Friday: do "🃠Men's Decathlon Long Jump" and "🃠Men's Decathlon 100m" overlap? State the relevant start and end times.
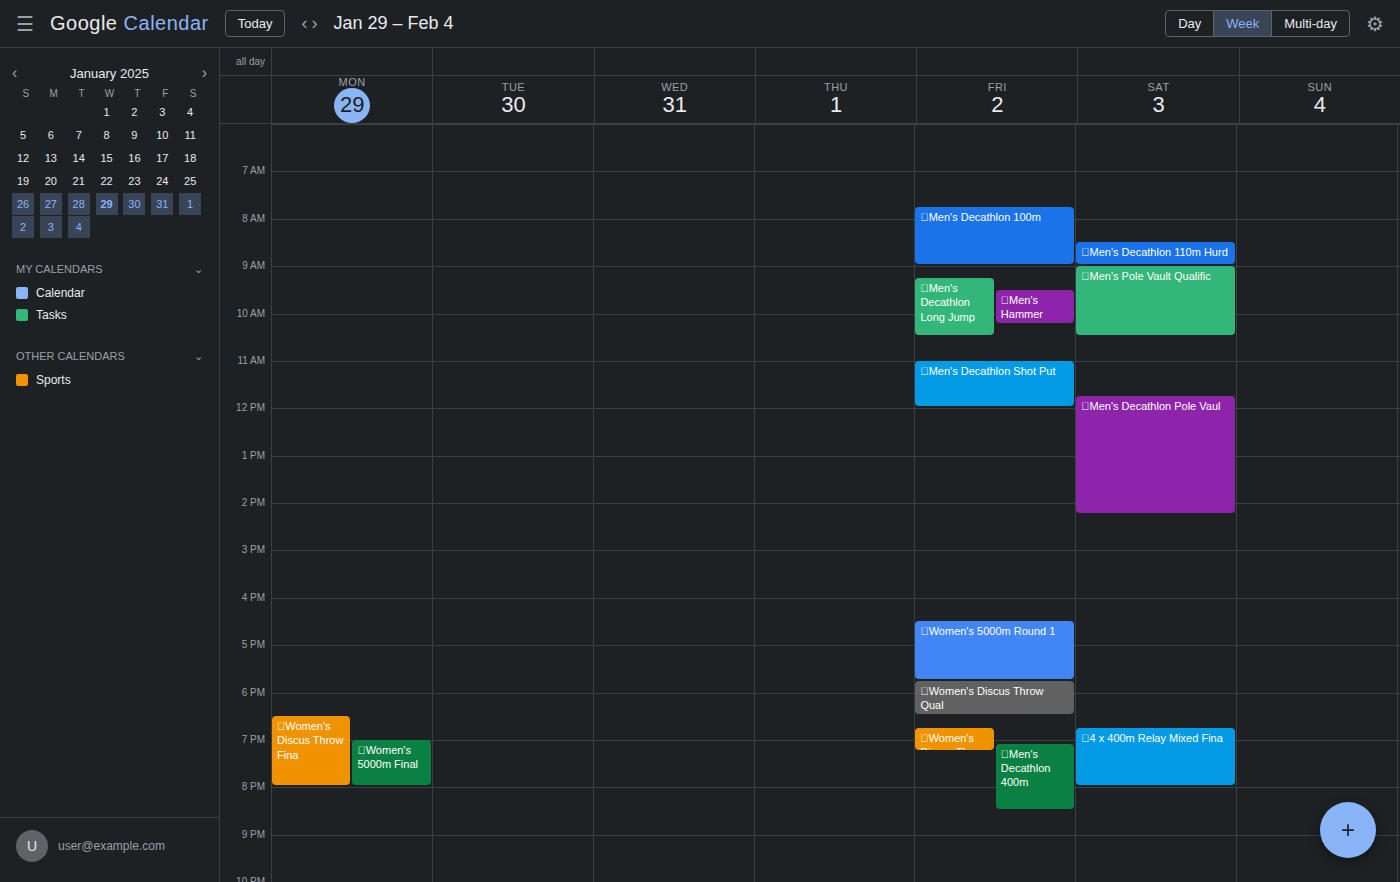
"🃠Men's Decathlon 100m" ends at 9:00 AM and "🃠Men's Decathlon Long Jump" starts at 9:15 AM -- no overlap.